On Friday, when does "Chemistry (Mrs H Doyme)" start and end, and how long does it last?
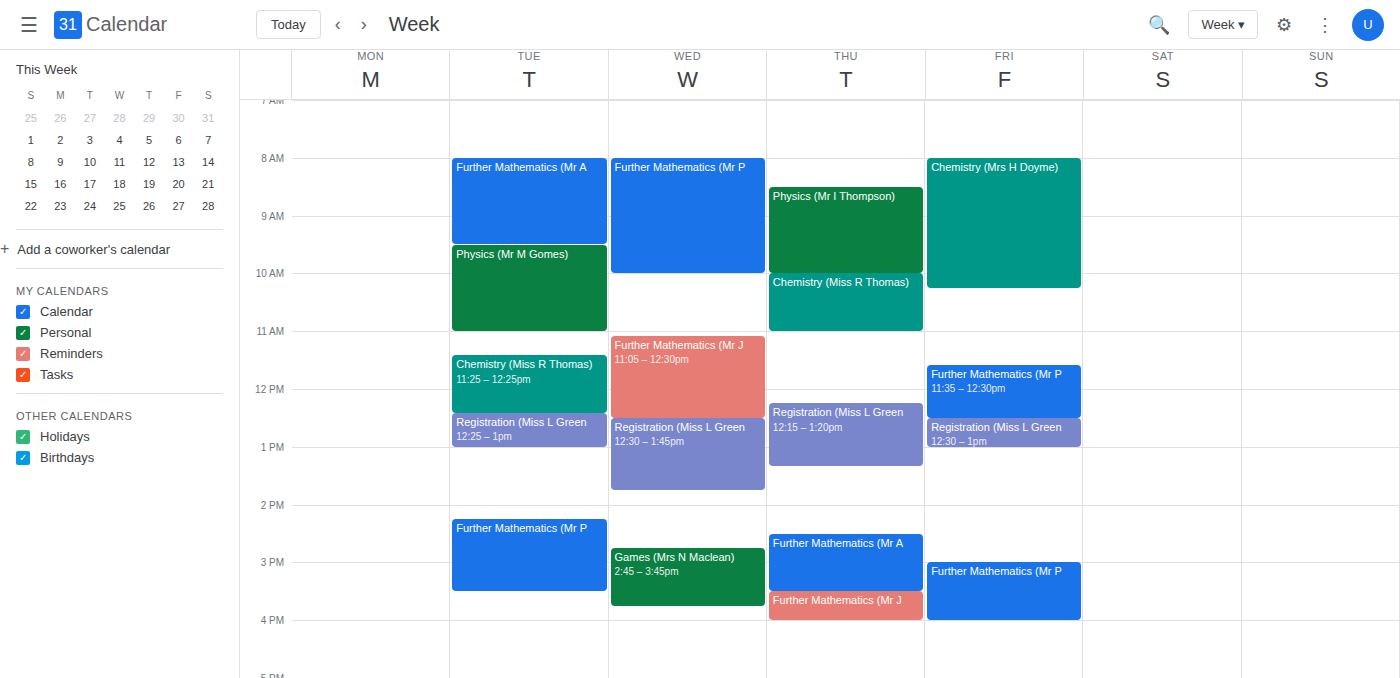
8:00 AM to 10:15 AM, 2 hours 15 minutes